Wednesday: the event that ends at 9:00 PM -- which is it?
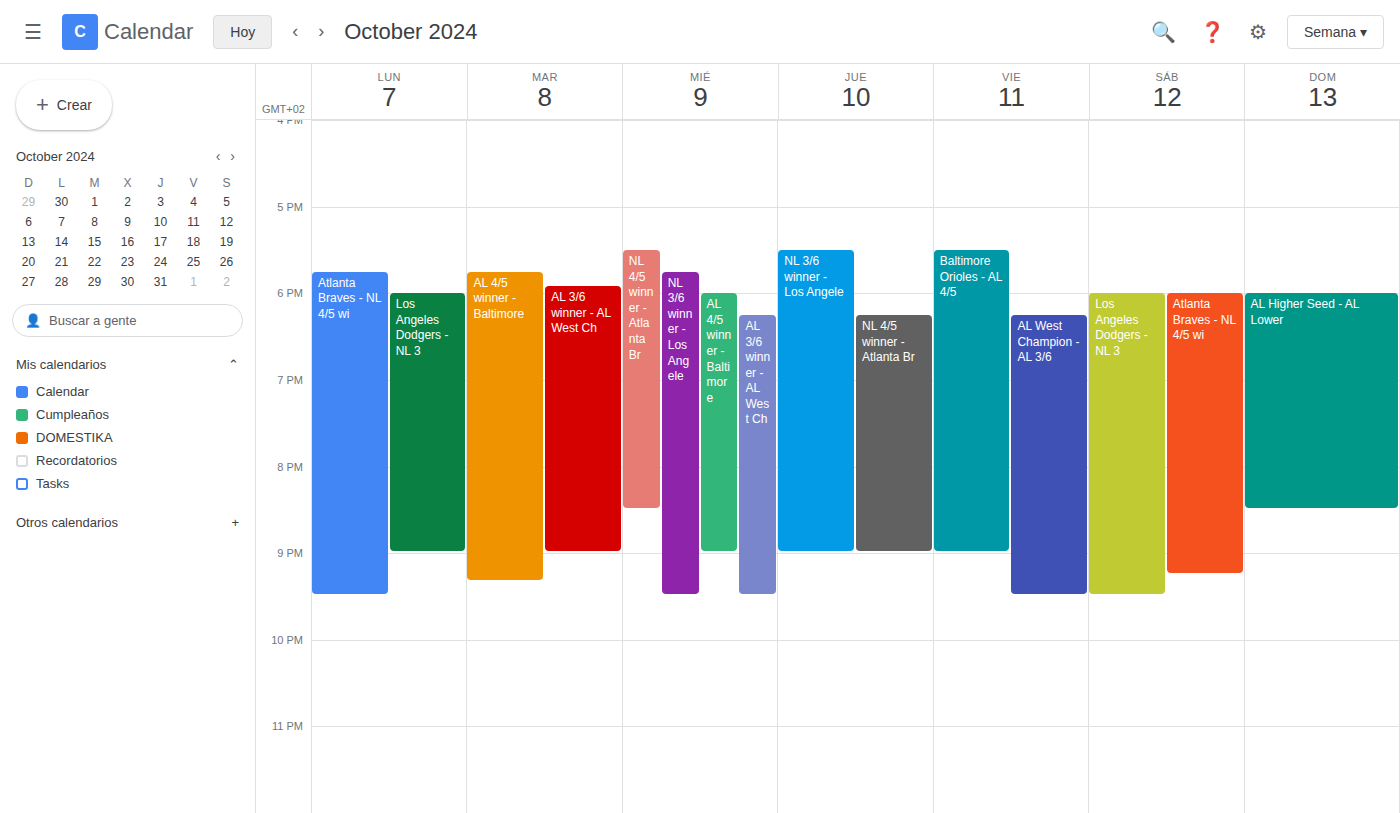
"AL 4/5 winner - Baltimore"